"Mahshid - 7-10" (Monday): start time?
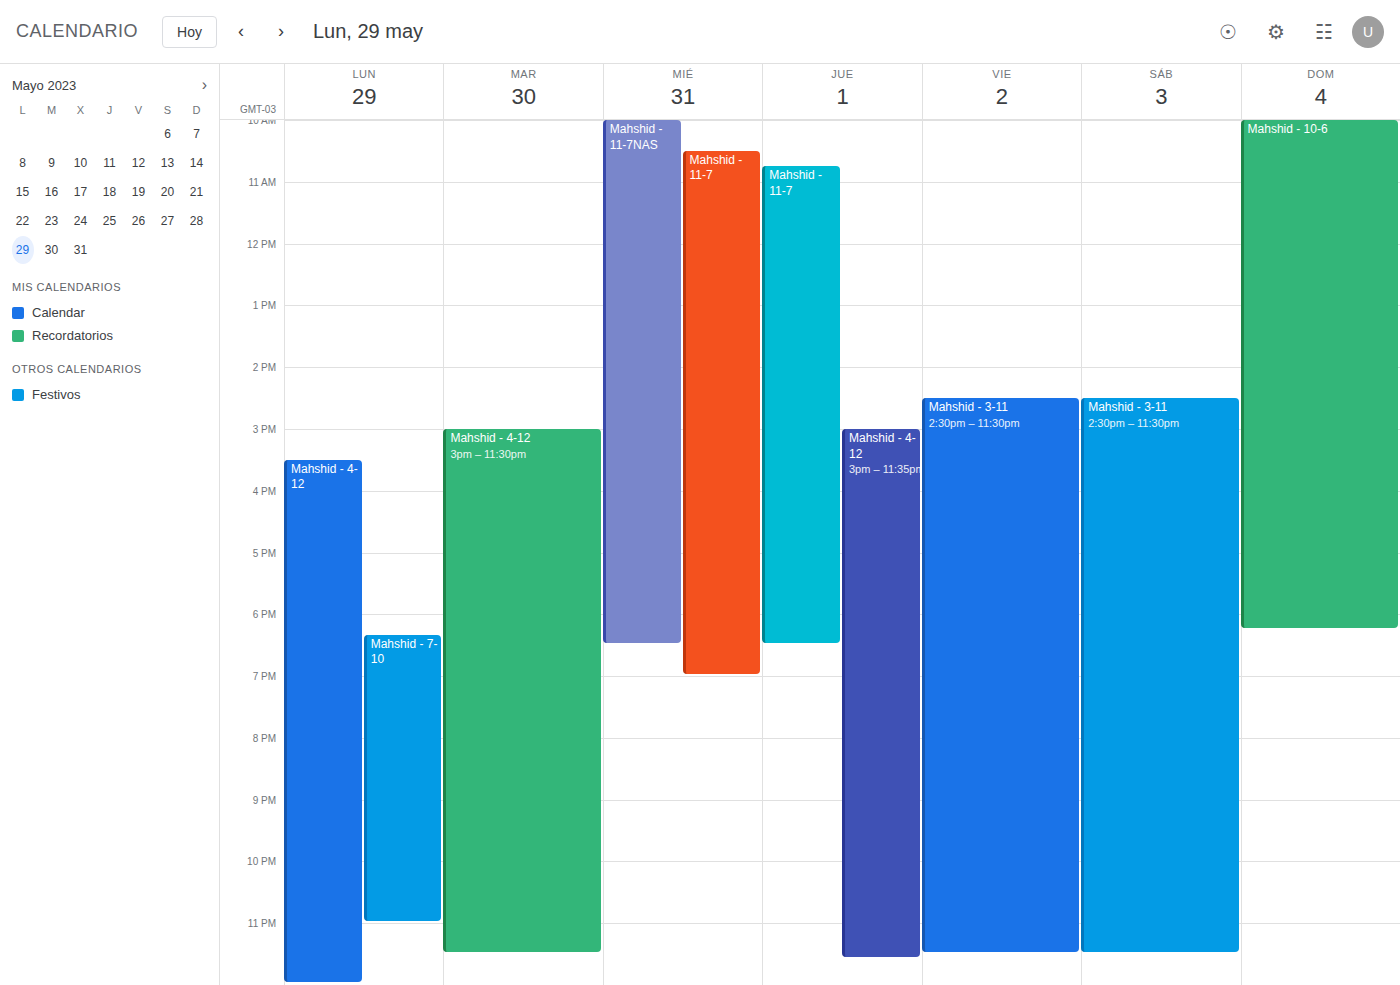
6:20 PM